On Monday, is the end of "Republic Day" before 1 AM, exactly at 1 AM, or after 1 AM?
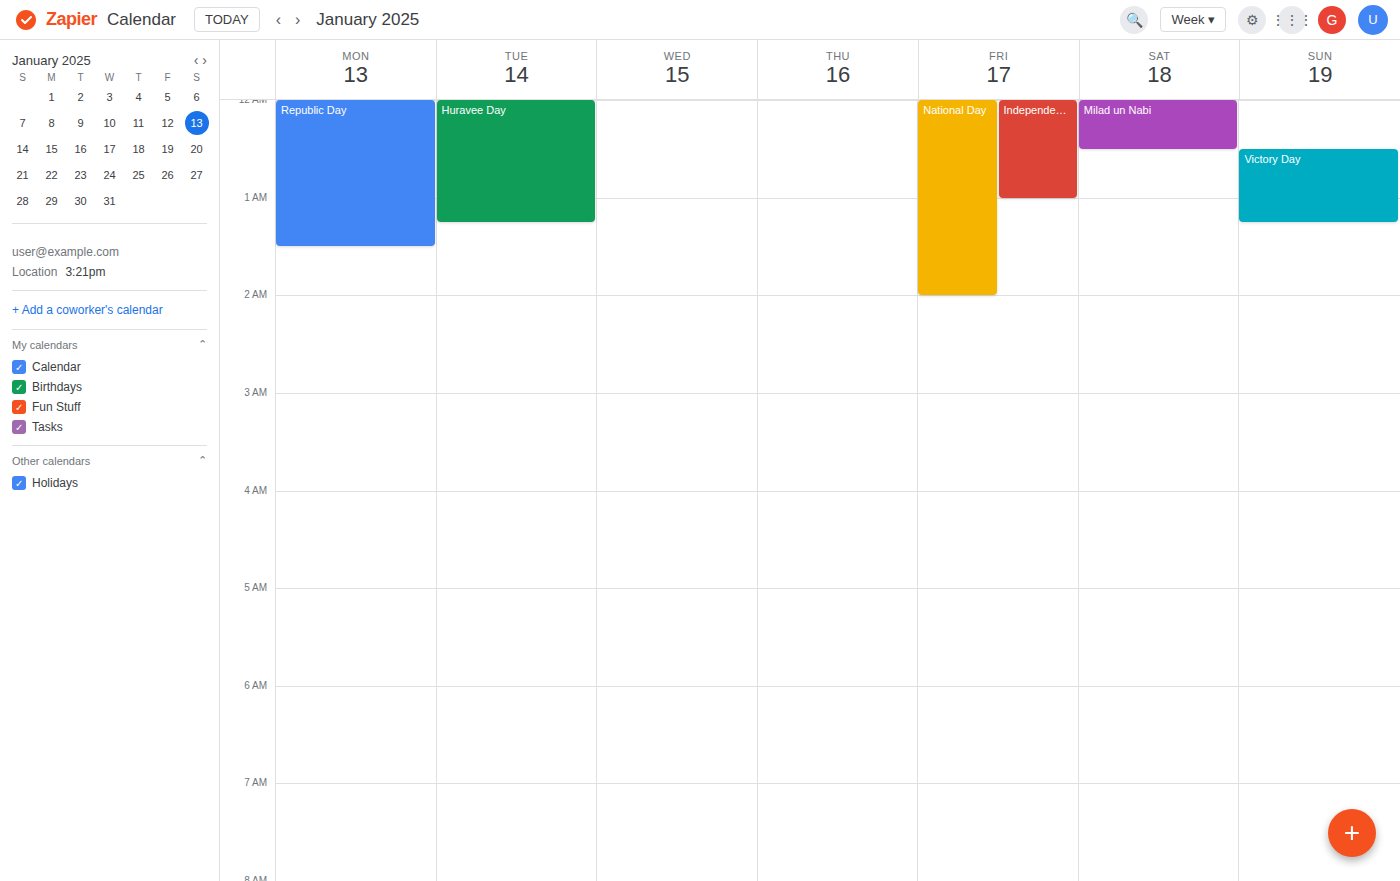
1:30 AM -- after 1 AM, 30 minutes below the 1 AM line.